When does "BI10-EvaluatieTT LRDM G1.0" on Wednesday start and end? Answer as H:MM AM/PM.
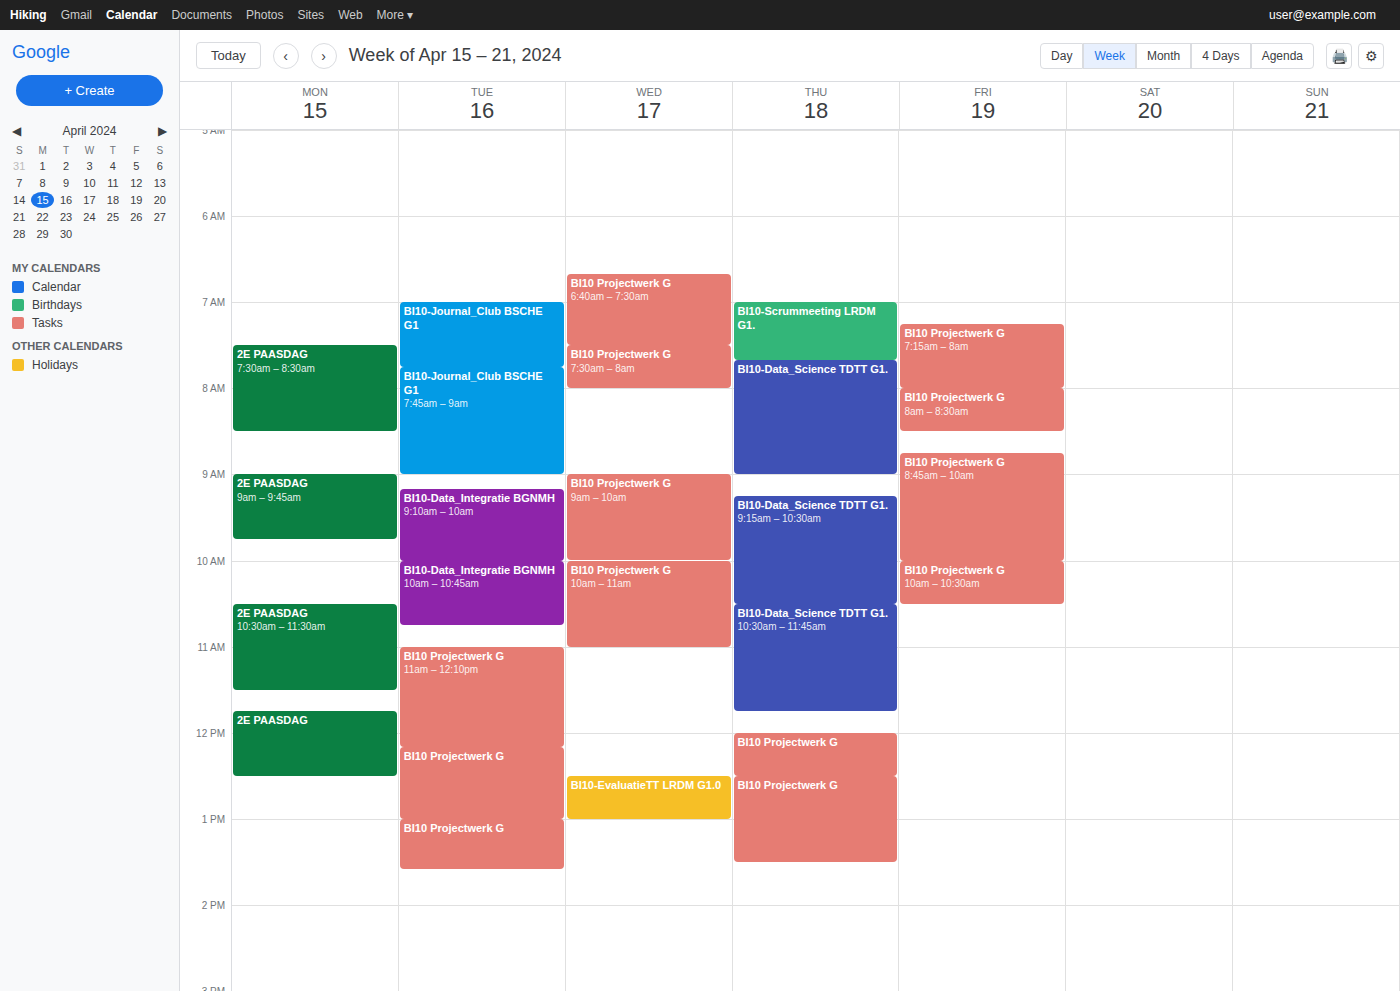
12:30 PM to 1:00 PM